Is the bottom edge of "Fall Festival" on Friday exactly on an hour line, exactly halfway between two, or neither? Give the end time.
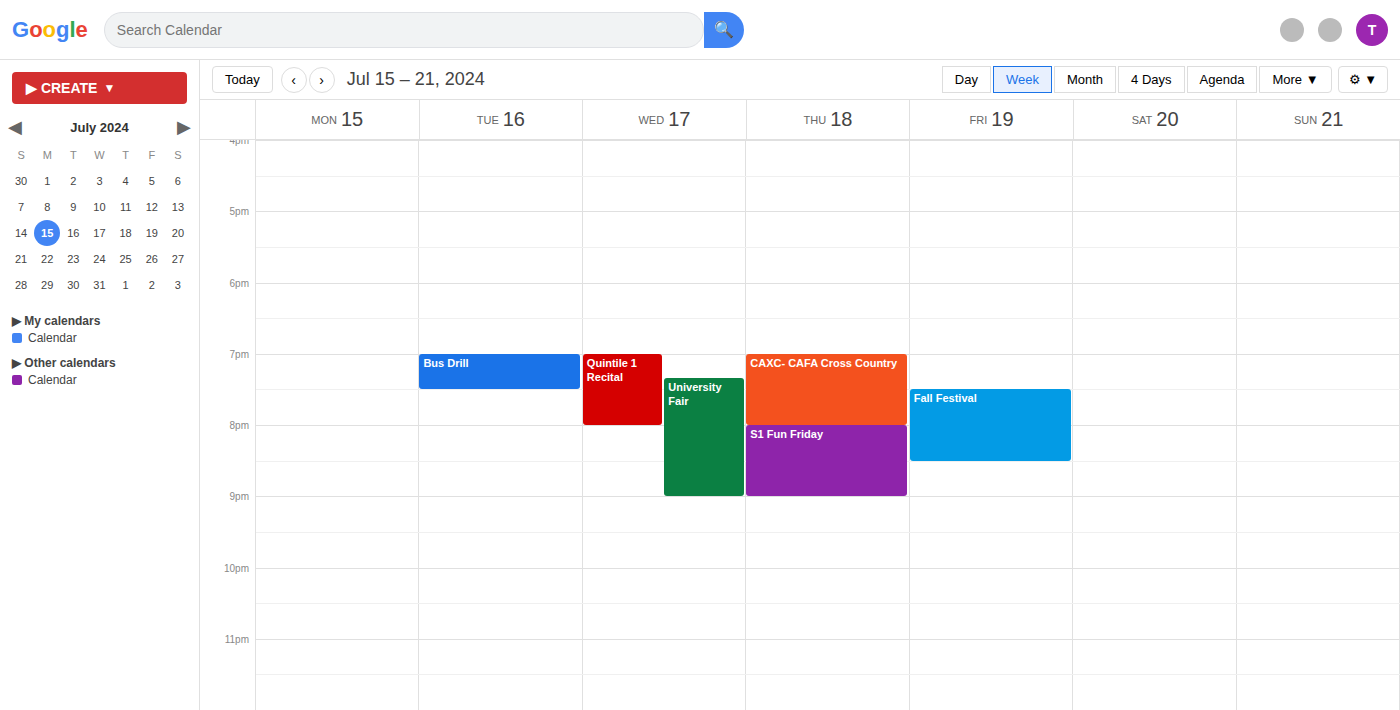
20:30 -- halfway between the 20:00 and 21:00 lines.